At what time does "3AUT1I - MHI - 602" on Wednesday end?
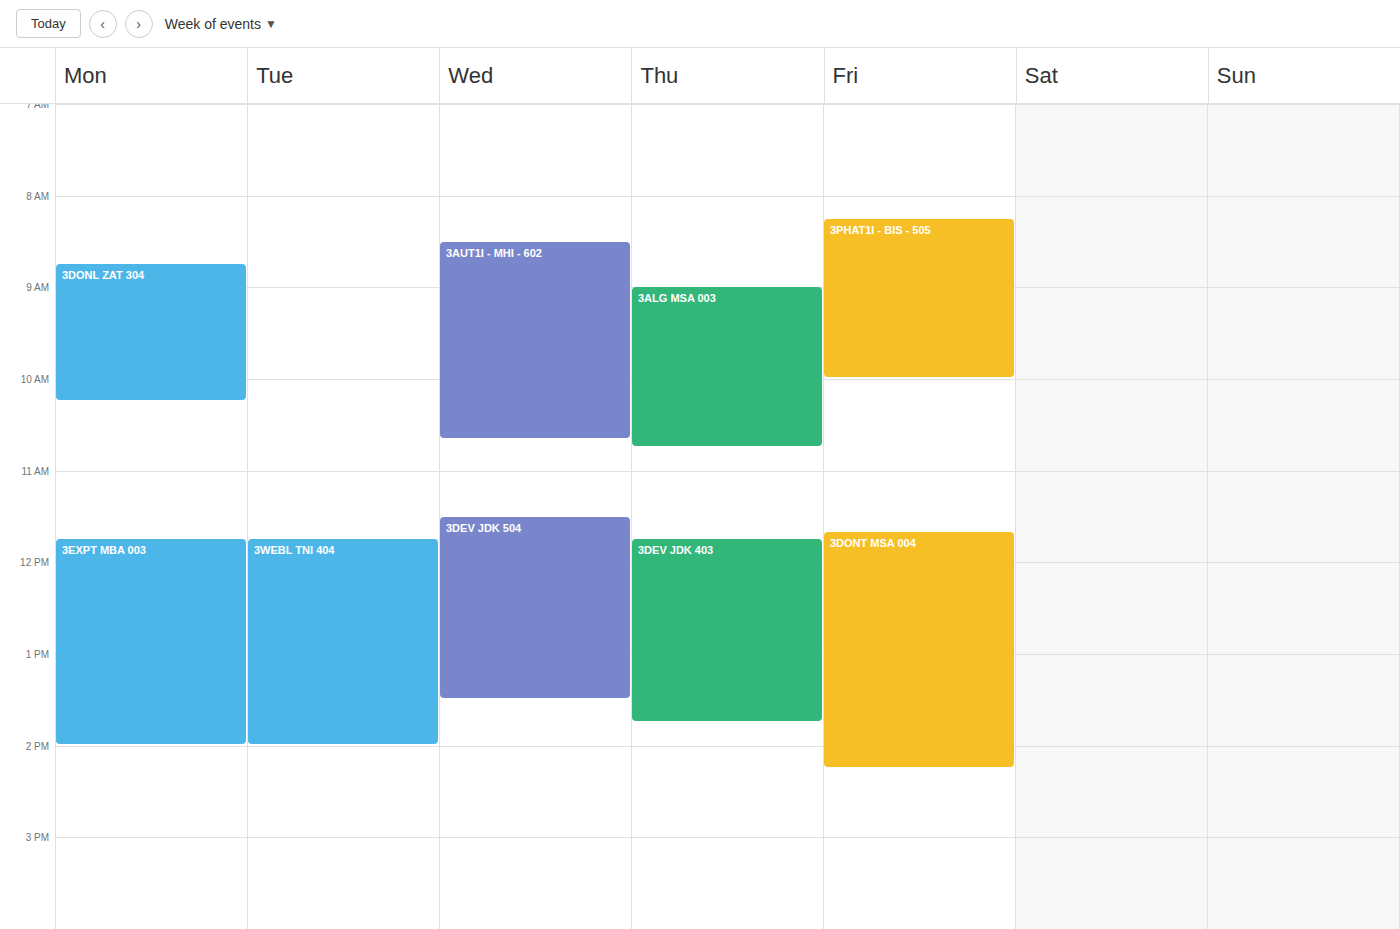
10:40